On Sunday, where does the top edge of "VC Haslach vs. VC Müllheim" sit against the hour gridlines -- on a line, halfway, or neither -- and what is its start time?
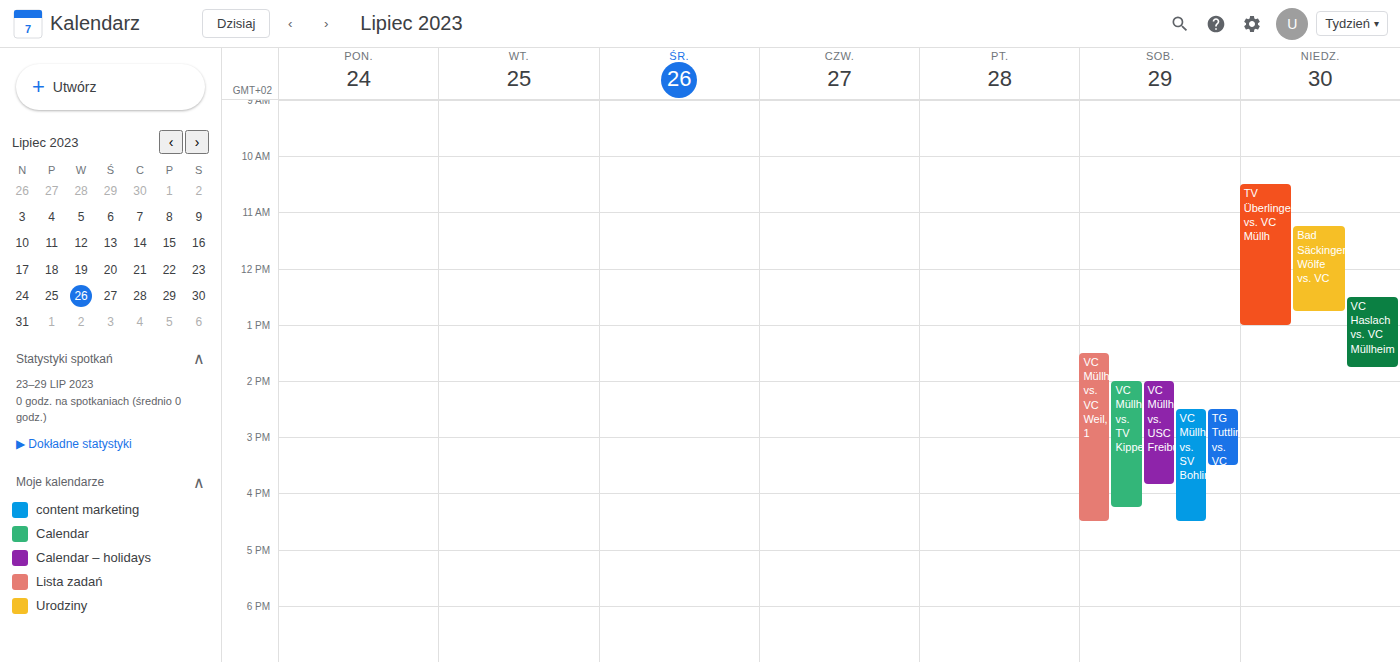
12:30 -- halfway between the 12:00 and 13:00 lines.